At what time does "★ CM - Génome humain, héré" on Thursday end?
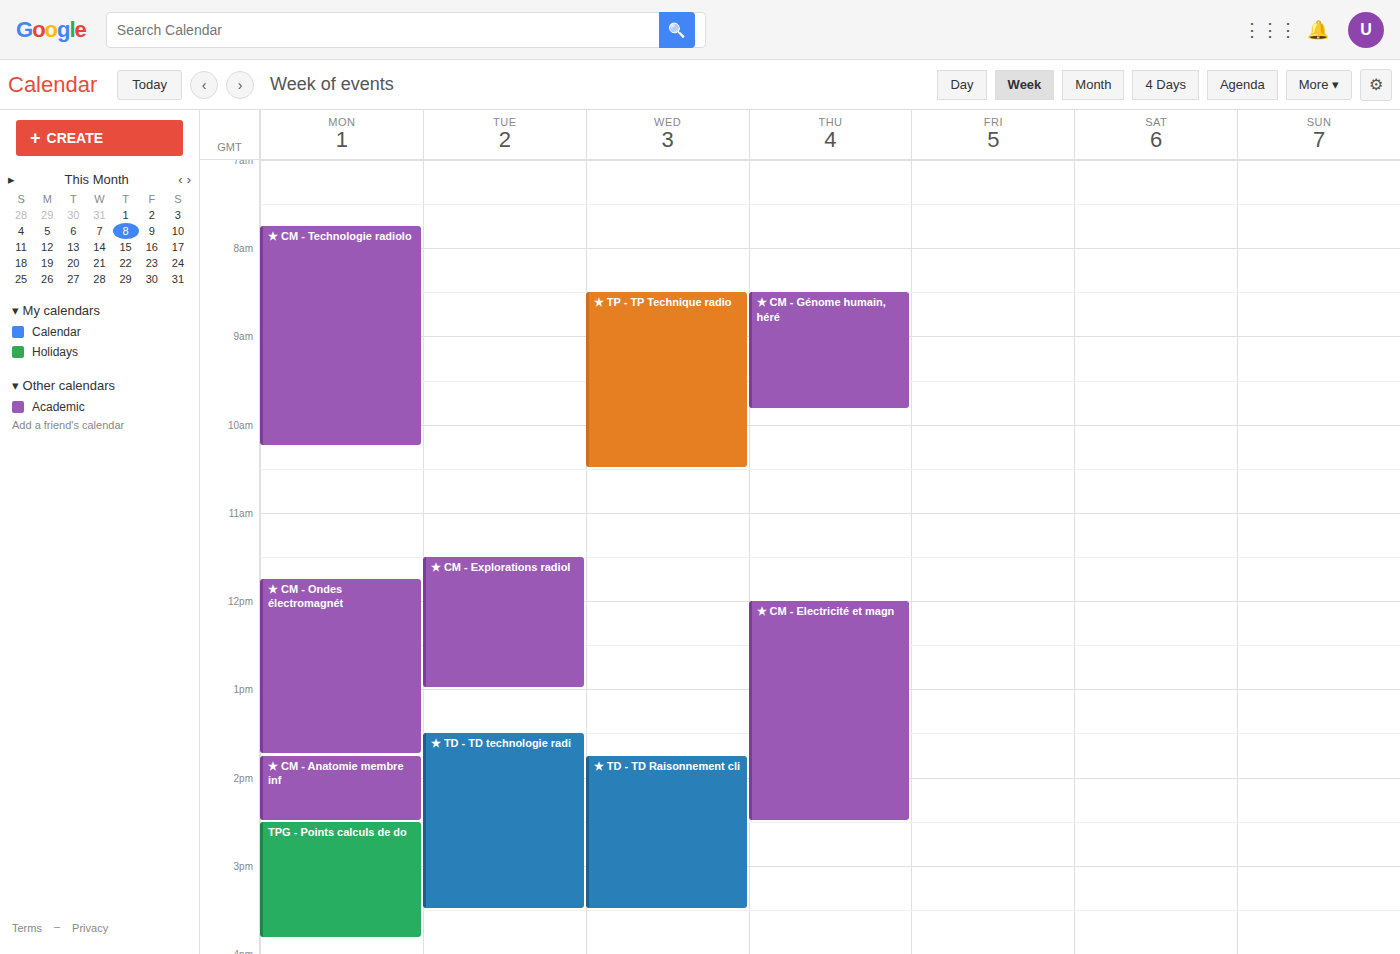
9:50 AM